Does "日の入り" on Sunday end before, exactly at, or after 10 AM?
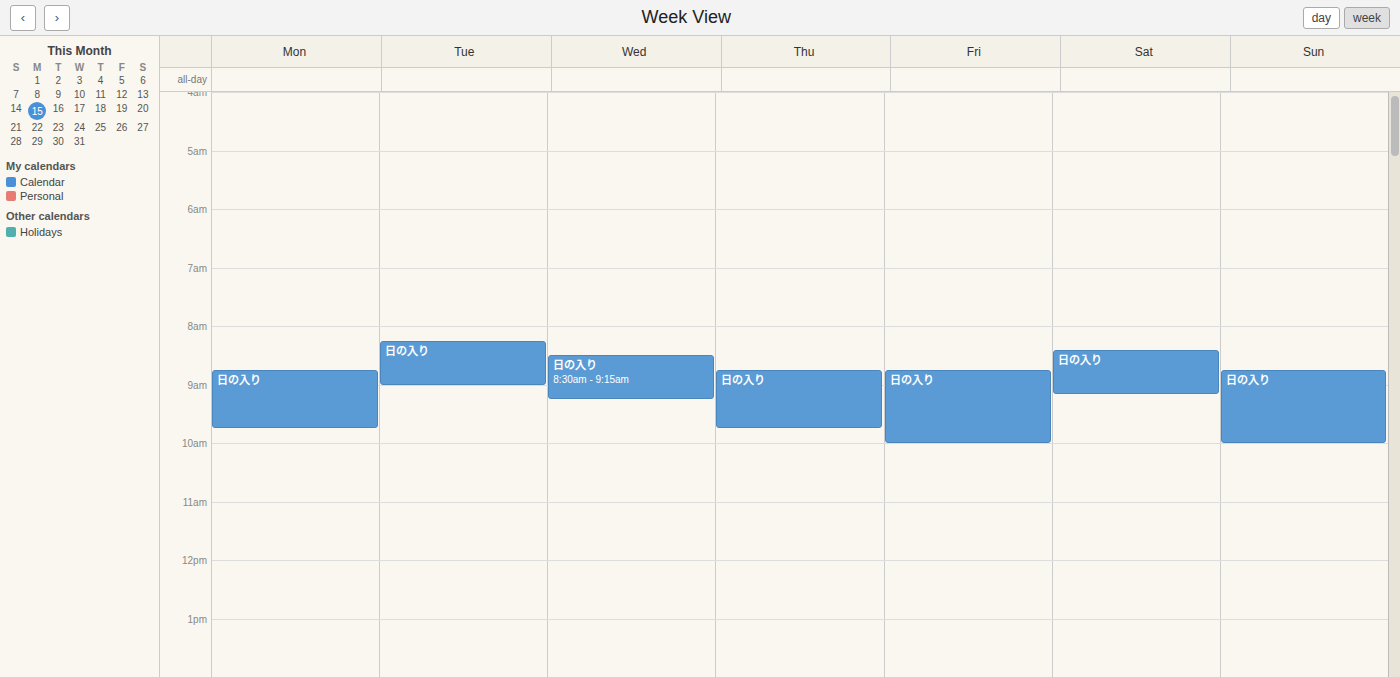
10:00 AM -- exactly at 10 AM, on the 10 AM line.